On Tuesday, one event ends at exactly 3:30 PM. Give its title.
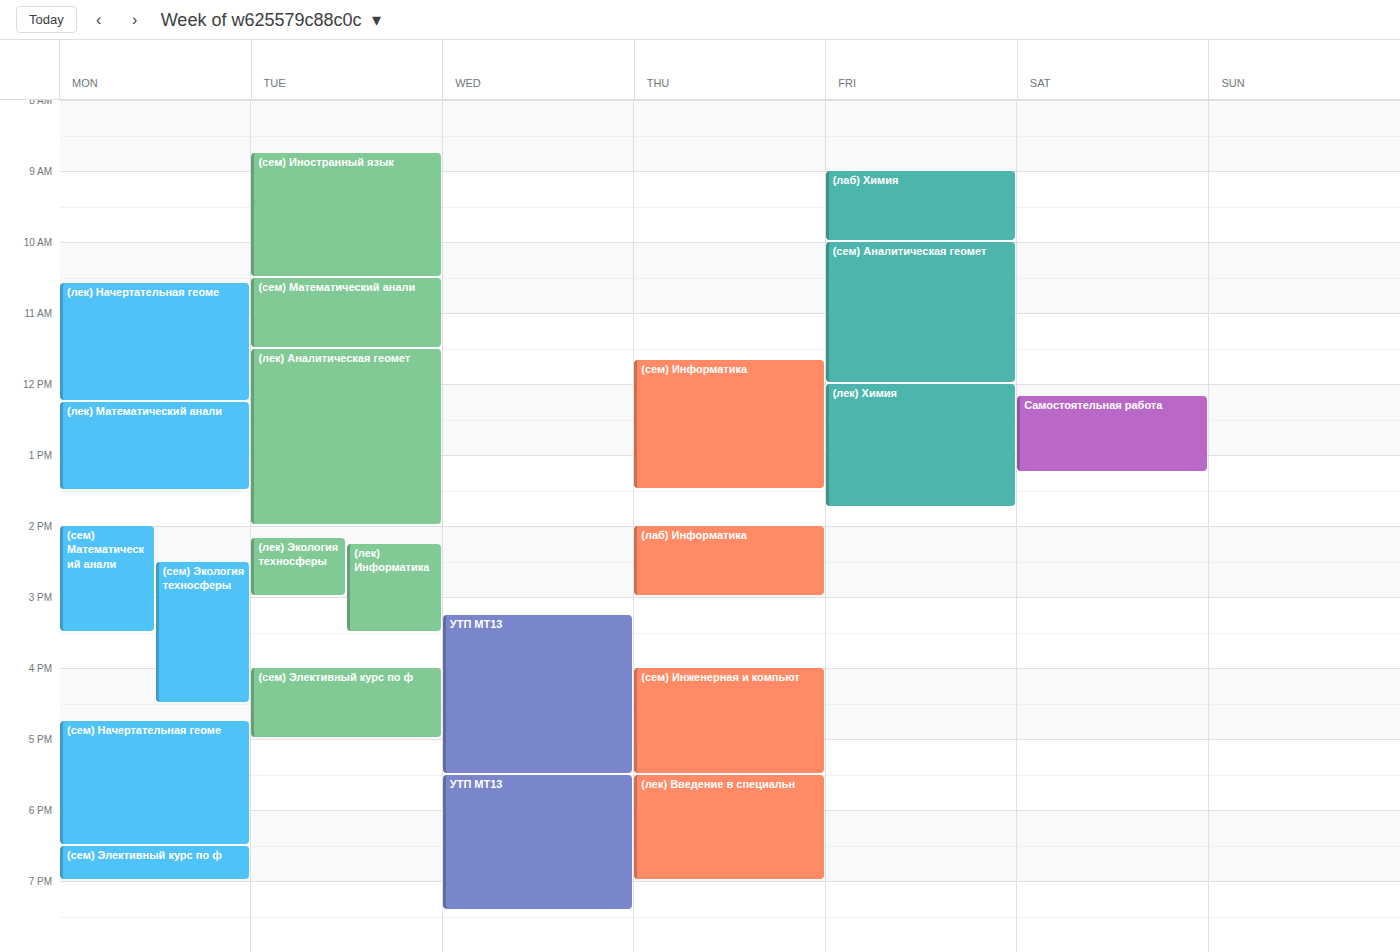
"(лек) Информатика"